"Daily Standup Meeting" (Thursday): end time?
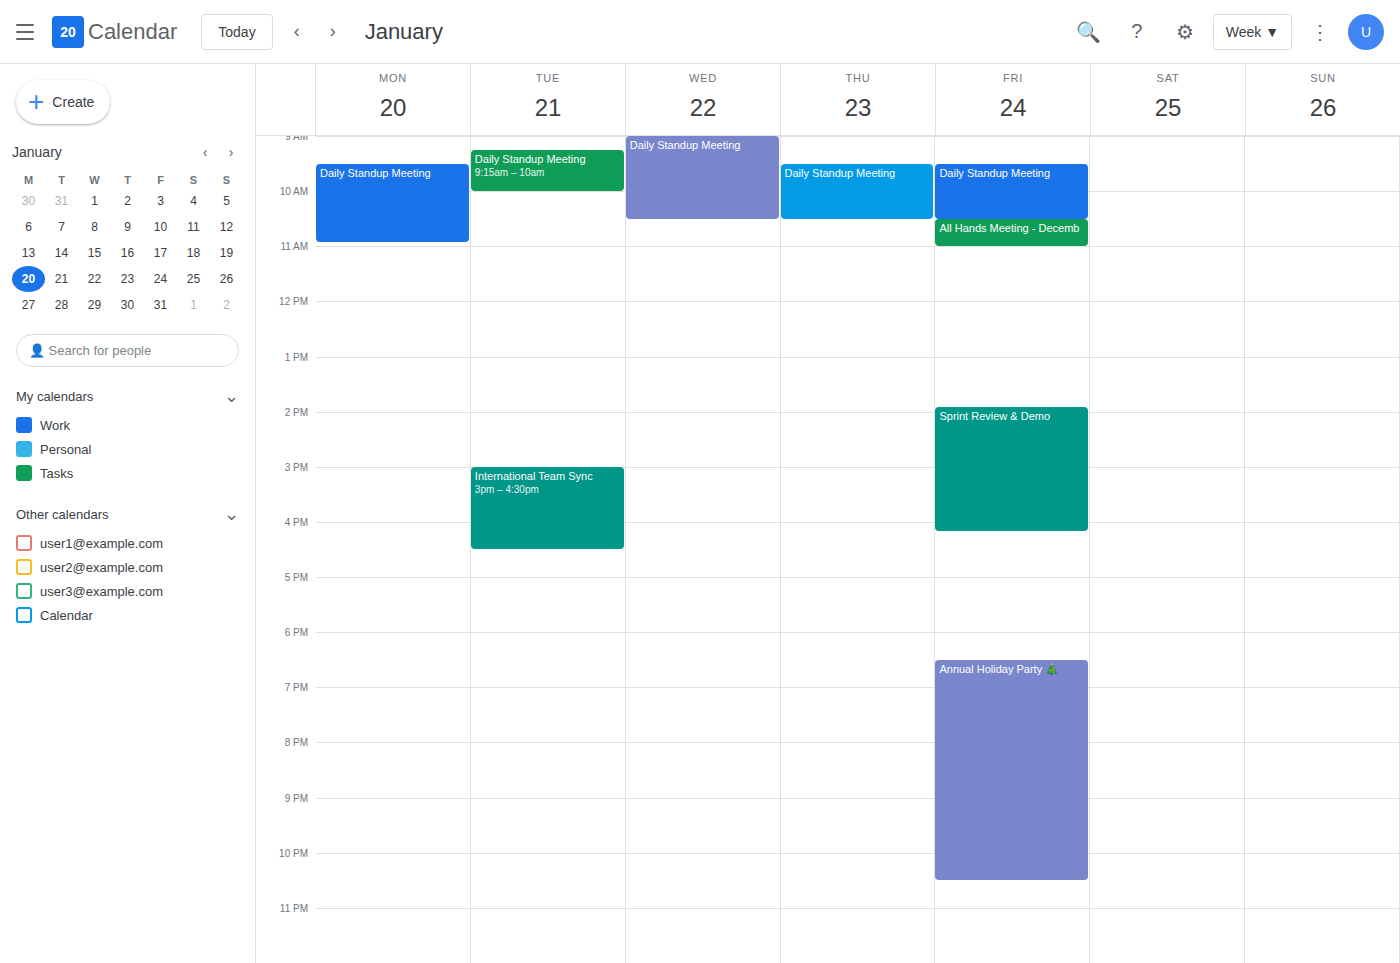
10:30 AM